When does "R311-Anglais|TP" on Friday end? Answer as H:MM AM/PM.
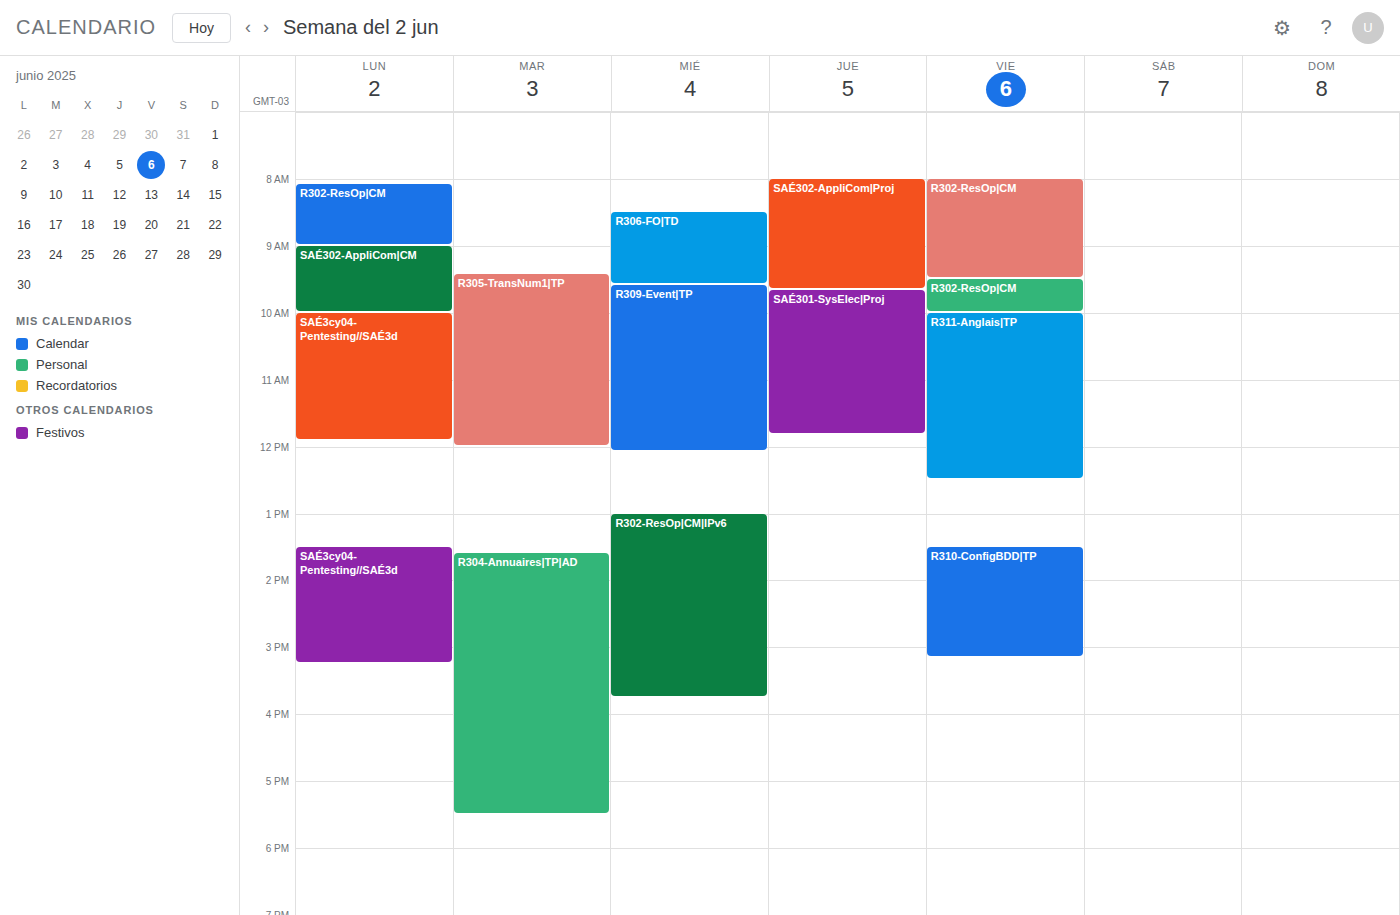
12:30 PM